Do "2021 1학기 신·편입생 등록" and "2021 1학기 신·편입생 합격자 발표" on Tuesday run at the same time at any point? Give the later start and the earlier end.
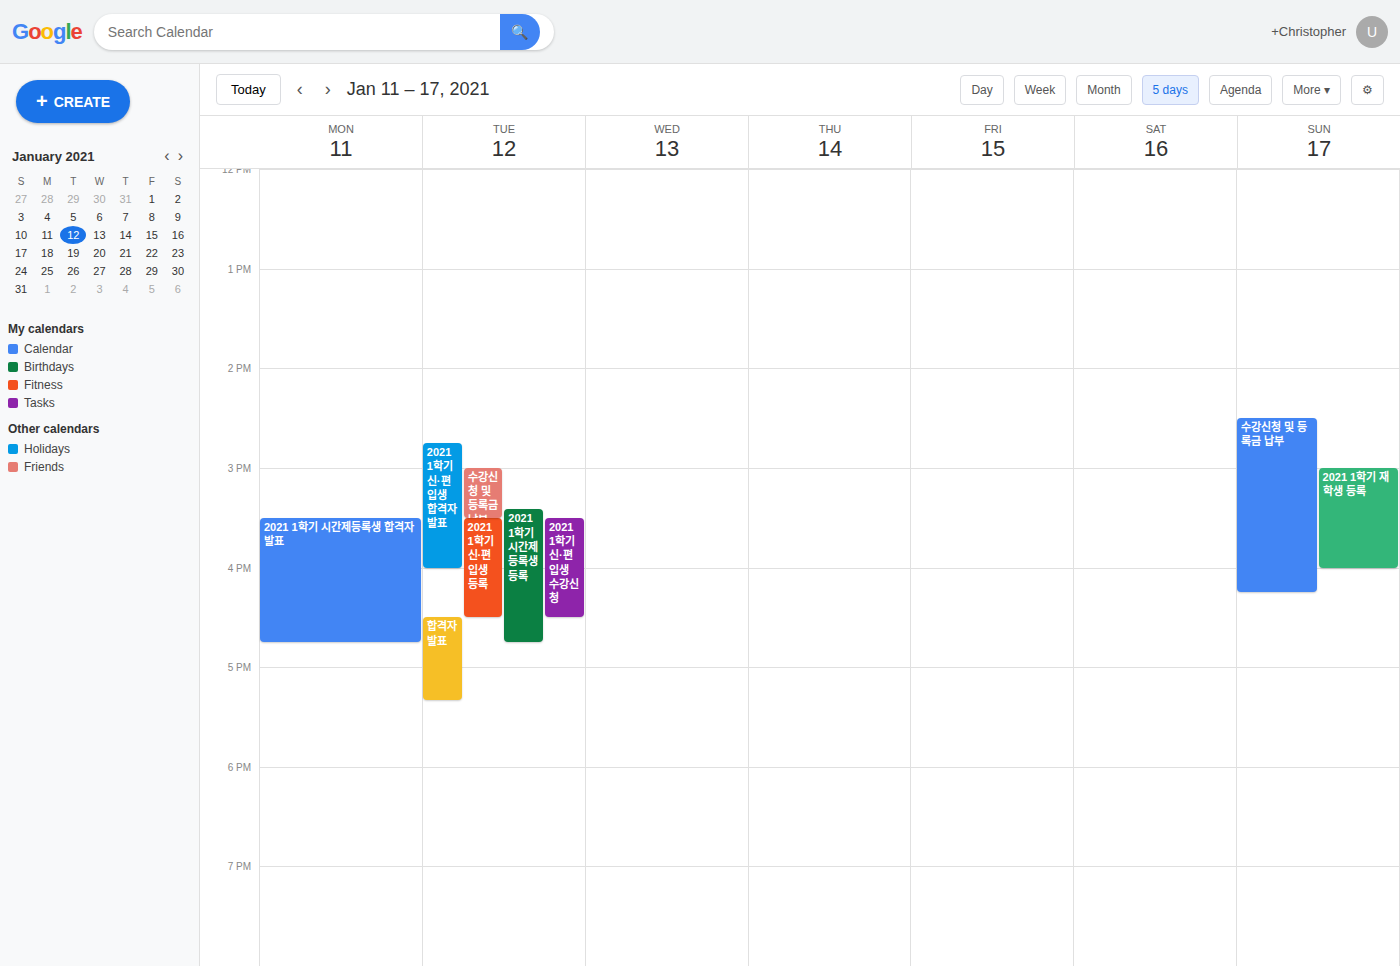
"2021 1학기 신·편입생 등록" starts at 3:30 PM, before "2021 1학기 신·편입생 합격자 발표" ends at 4:00 PM -- they overlap.